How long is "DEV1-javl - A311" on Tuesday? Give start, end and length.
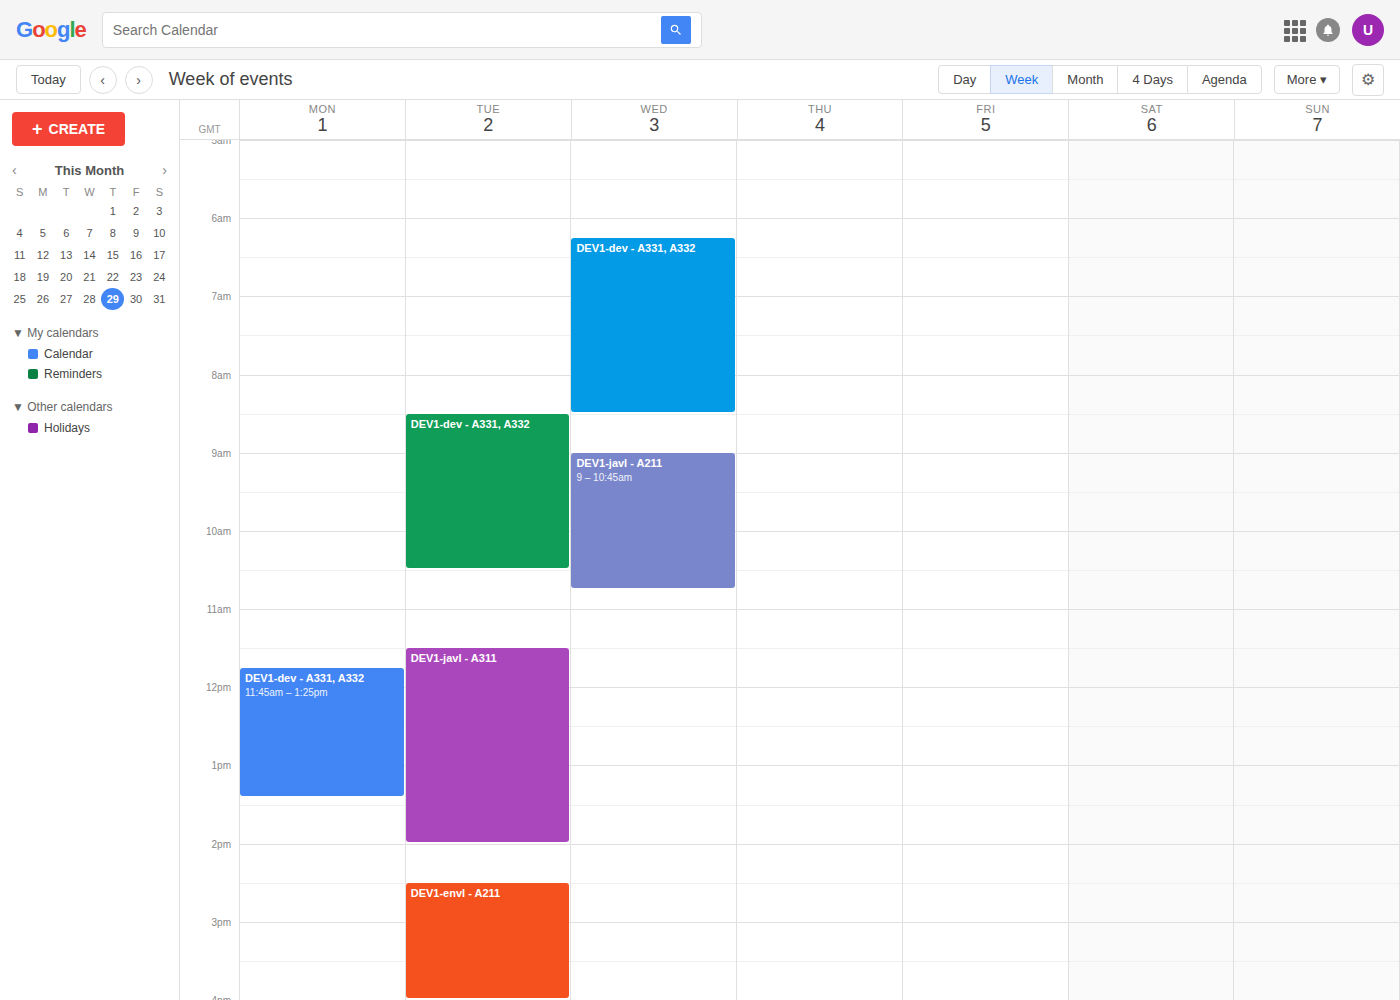
11:30 AM to 2:00 PM, 2 hours 30 minutes